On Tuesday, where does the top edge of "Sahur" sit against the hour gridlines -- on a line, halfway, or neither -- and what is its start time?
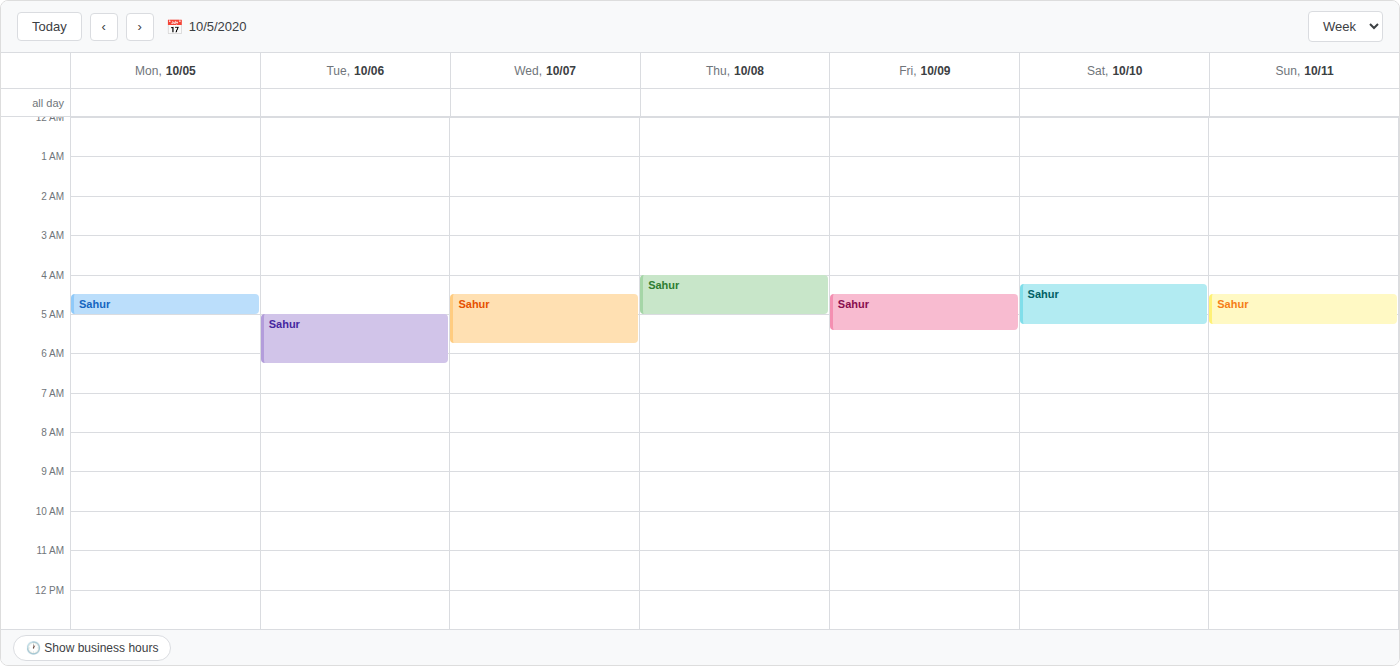
5:00 AM -- exactly on the 5 AM line.